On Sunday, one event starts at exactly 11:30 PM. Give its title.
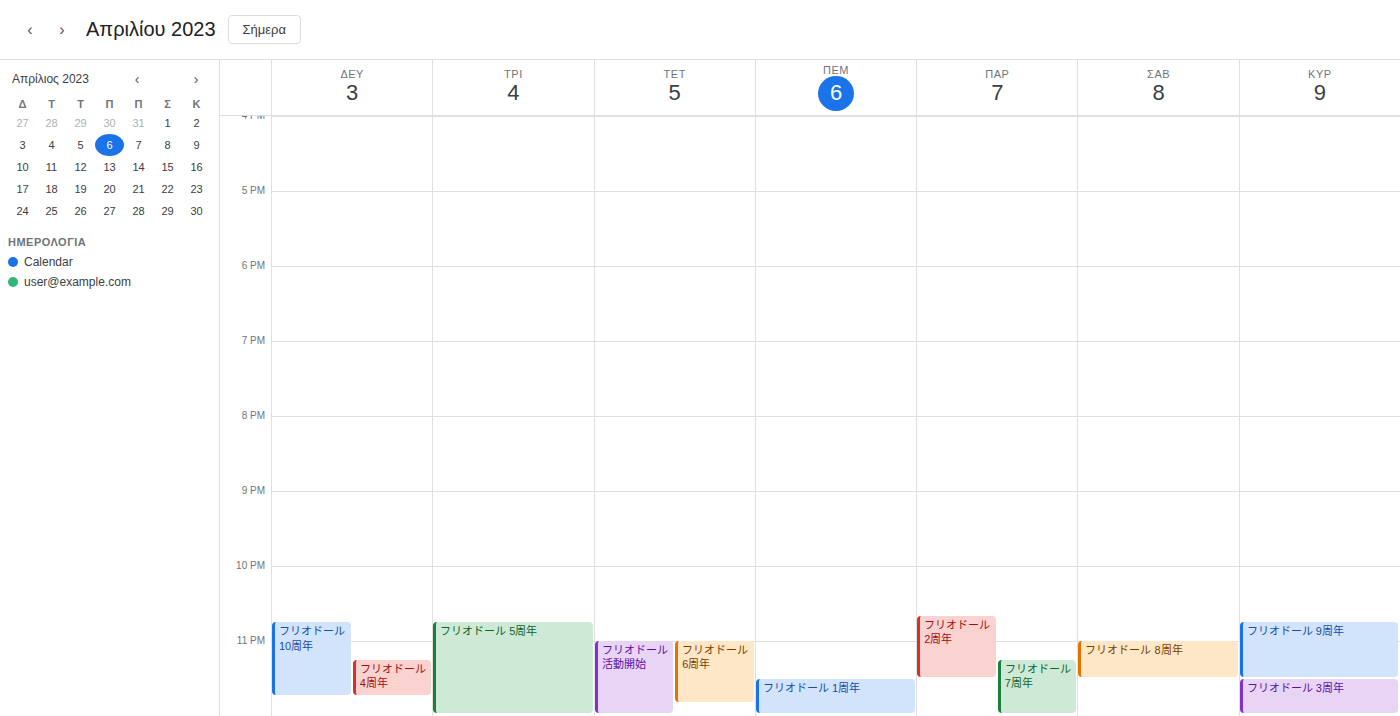
"フリオドール 3周年"